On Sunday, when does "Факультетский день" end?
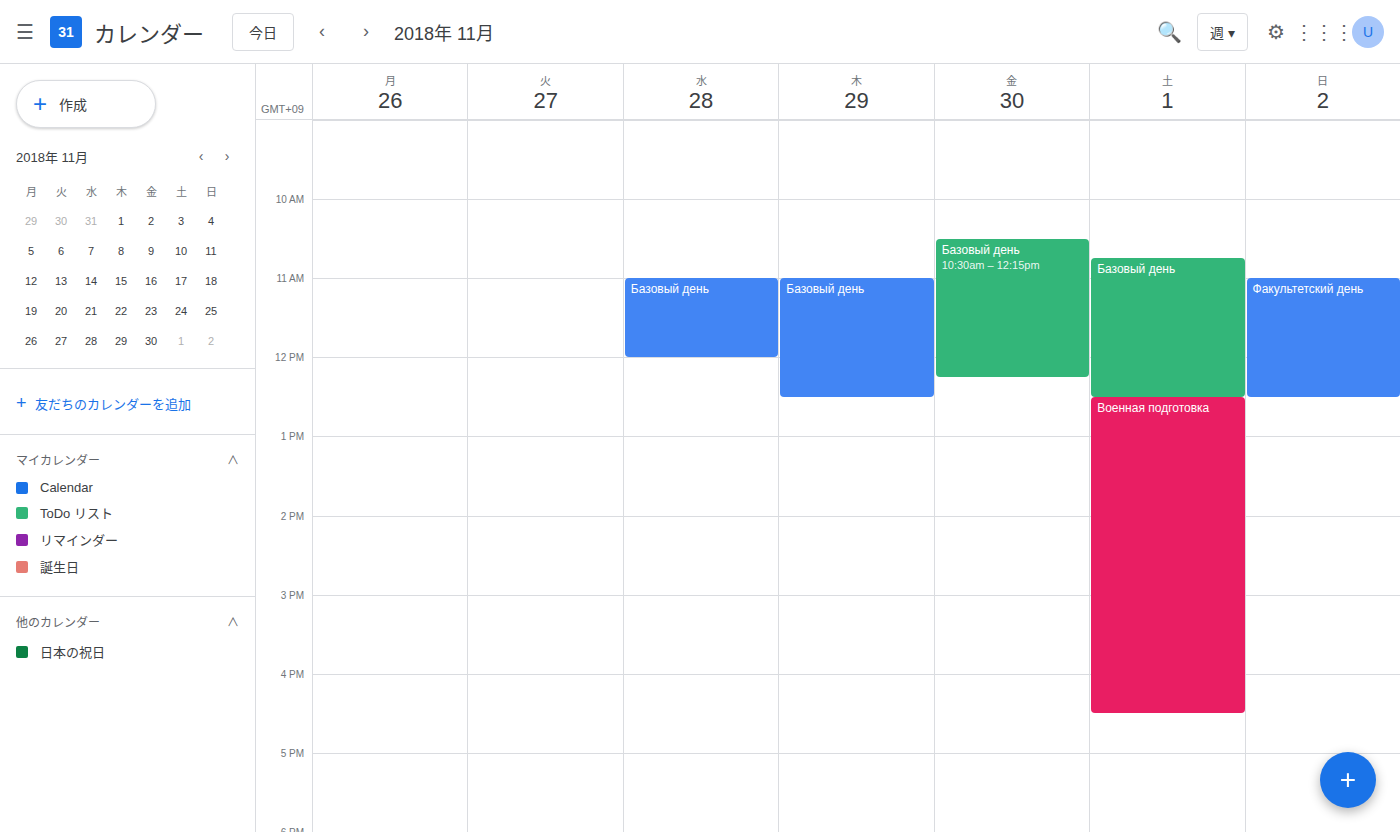
12:30 PM